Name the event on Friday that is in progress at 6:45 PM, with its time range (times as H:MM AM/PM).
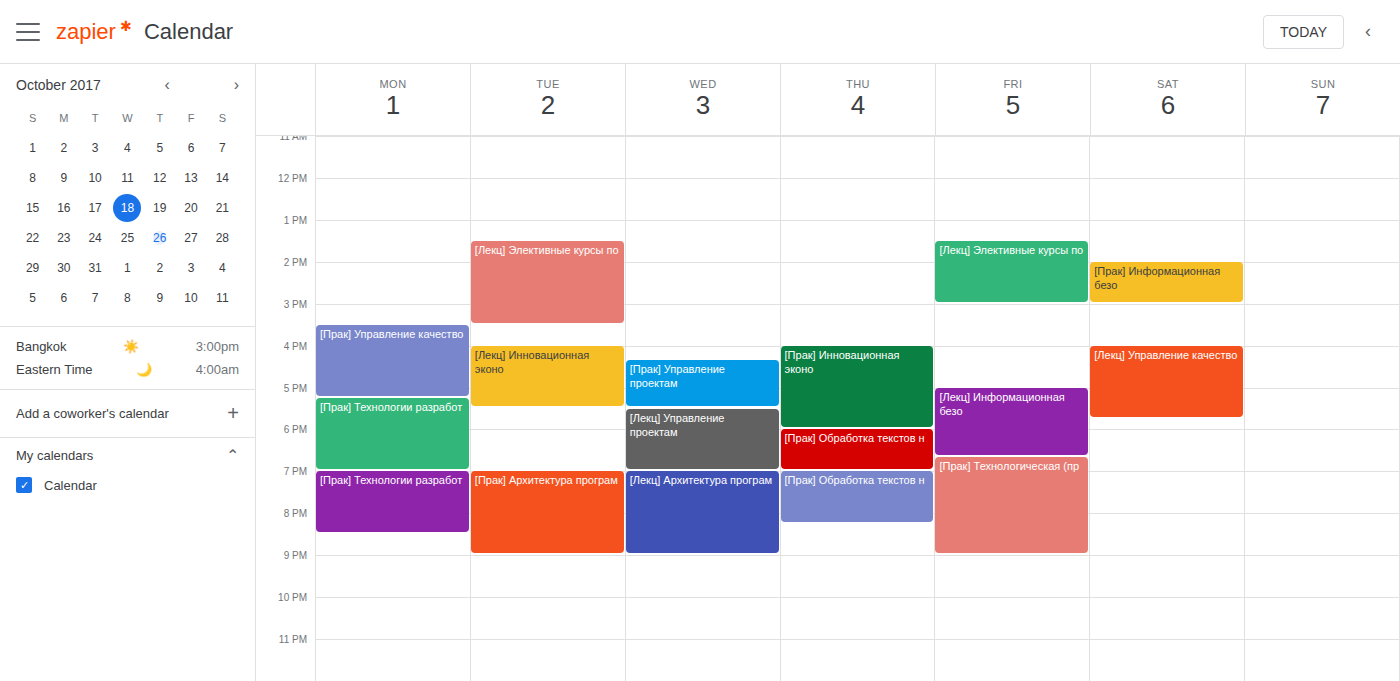
"[Прак] Технологическая (пр", 6:40 PM to 9:00 PM